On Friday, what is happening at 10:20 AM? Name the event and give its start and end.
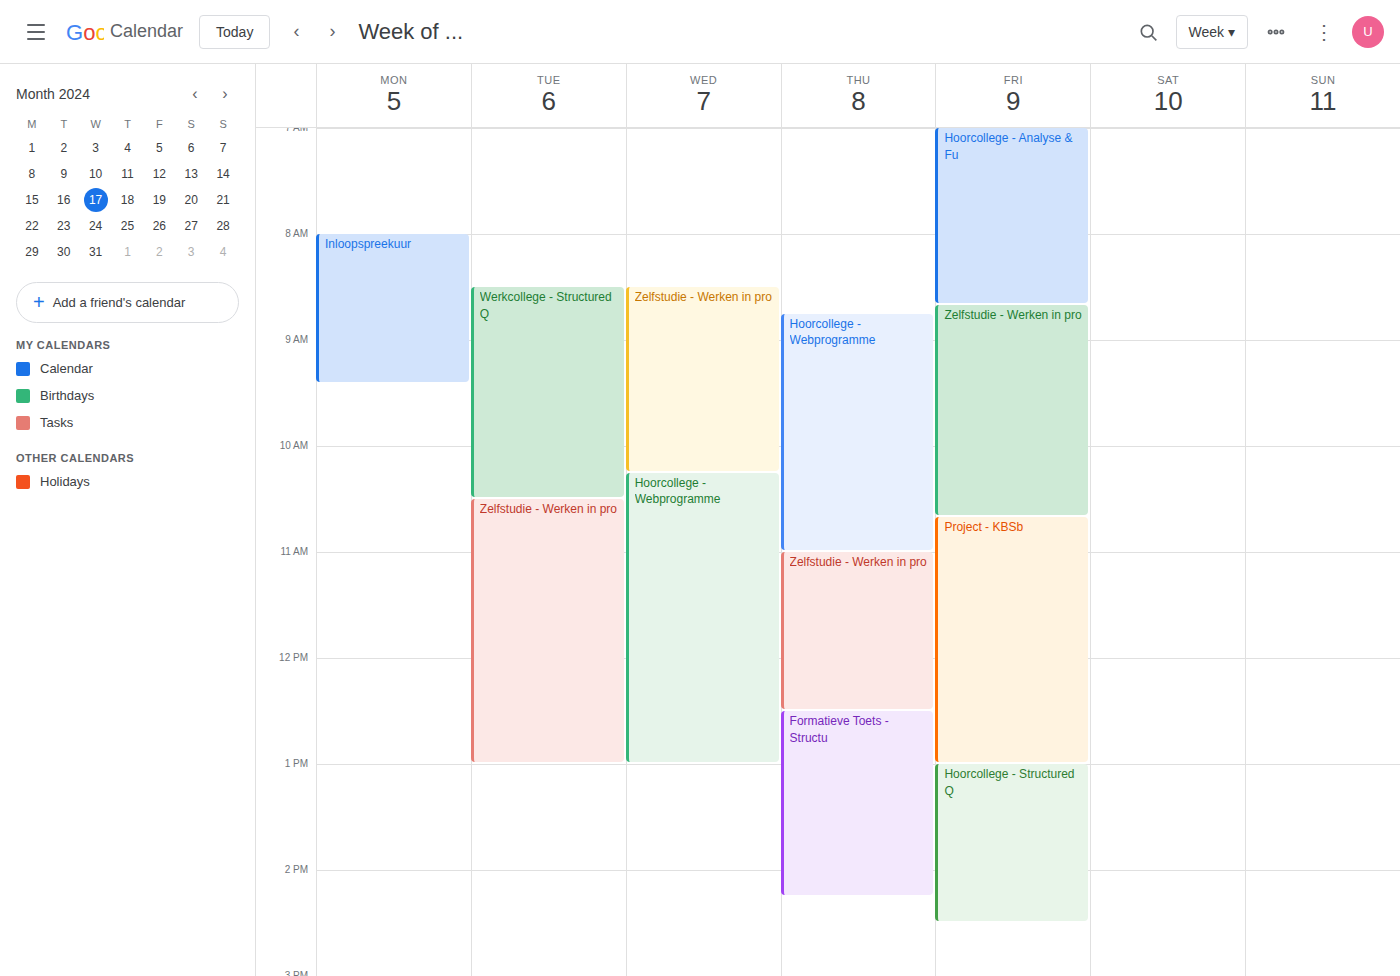
"Zelfstudie - Werken in pro", 8:40 AM to 10:40 AM